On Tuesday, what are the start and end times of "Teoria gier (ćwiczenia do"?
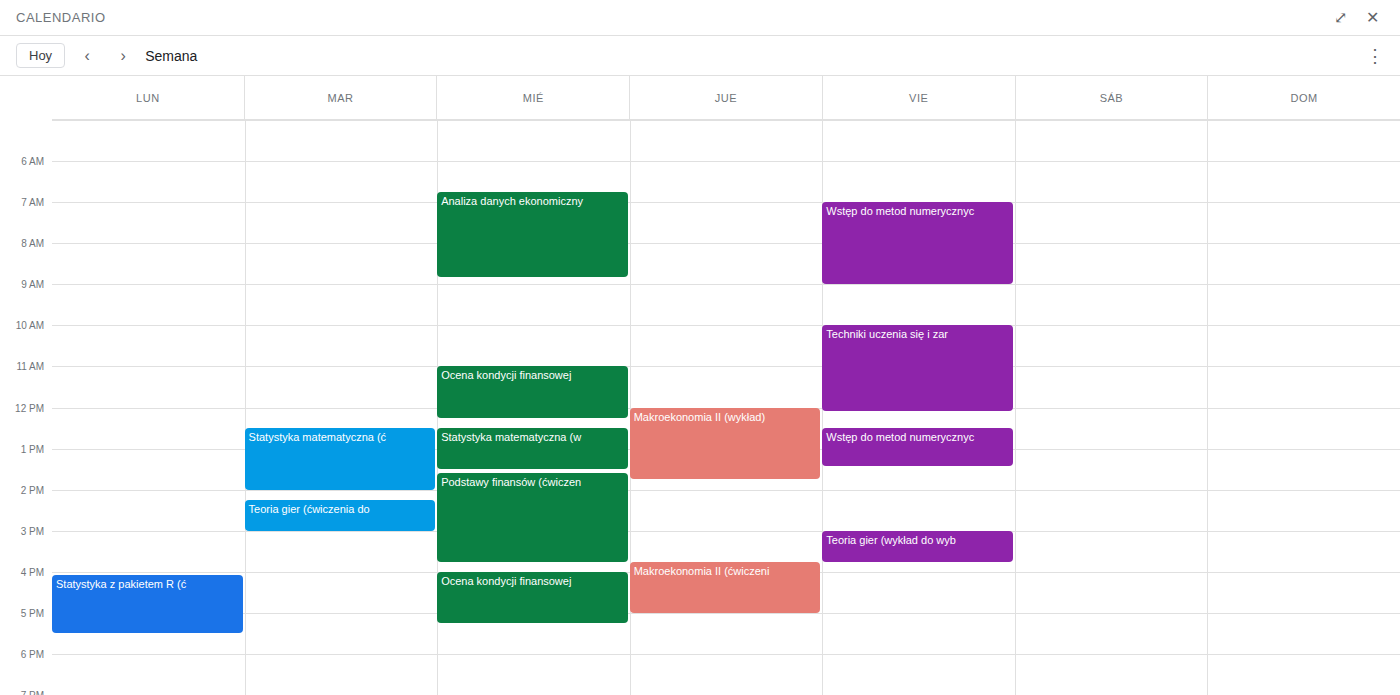
14:15 to 15:00